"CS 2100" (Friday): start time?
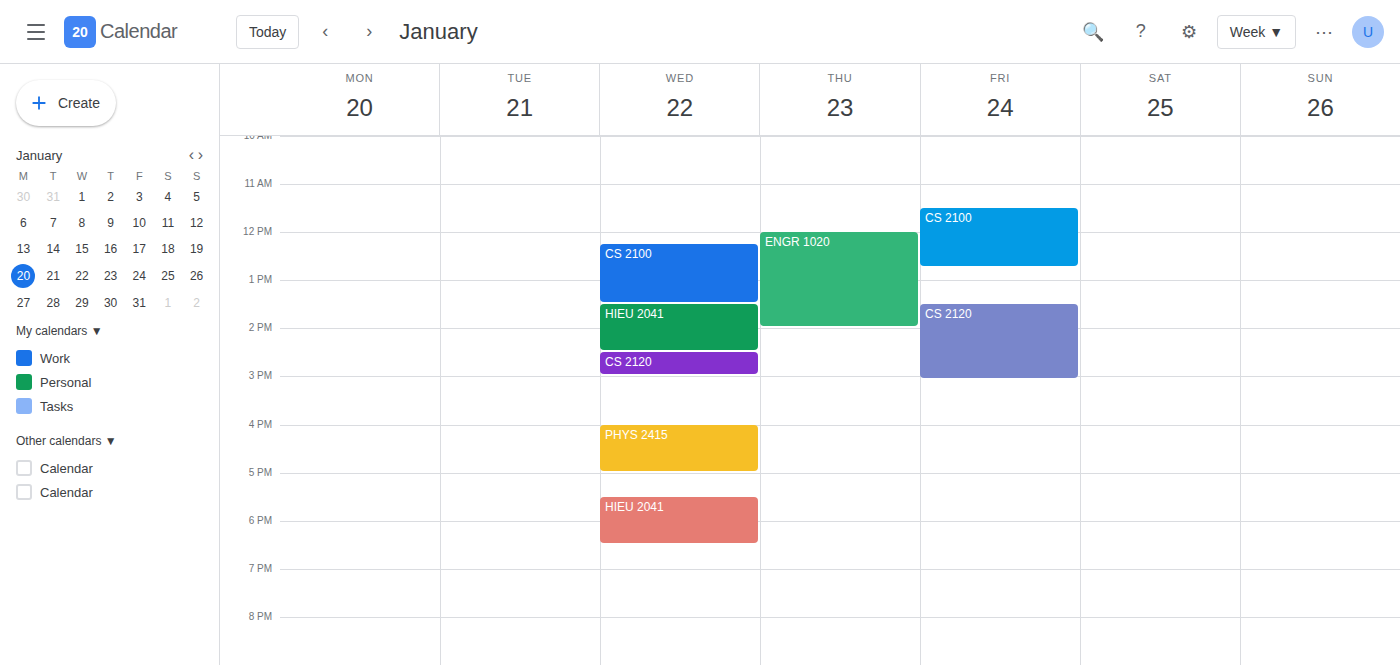
11:30 AM